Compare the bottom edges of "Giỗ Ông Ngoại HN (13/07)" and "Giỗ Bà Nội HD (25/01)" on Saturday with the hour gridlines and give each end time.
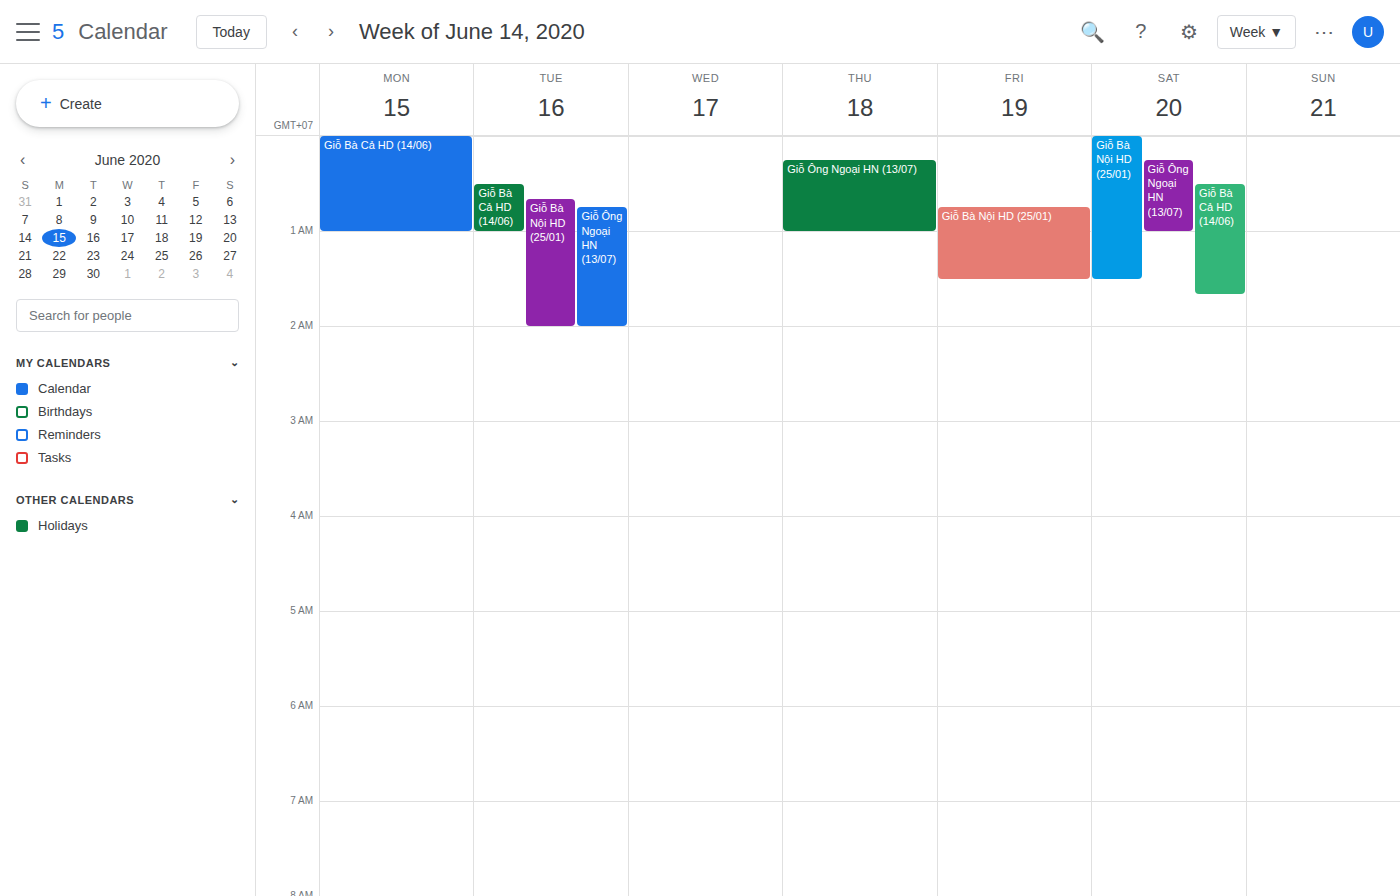
"Giỗ Ông Ngoại HN (13/07)": 01:00, exactly on the 01:00 line. "Giỗ Bà Nội HD (25/01)": 01:30, halfway between the 01:00 and 02:00 lines.